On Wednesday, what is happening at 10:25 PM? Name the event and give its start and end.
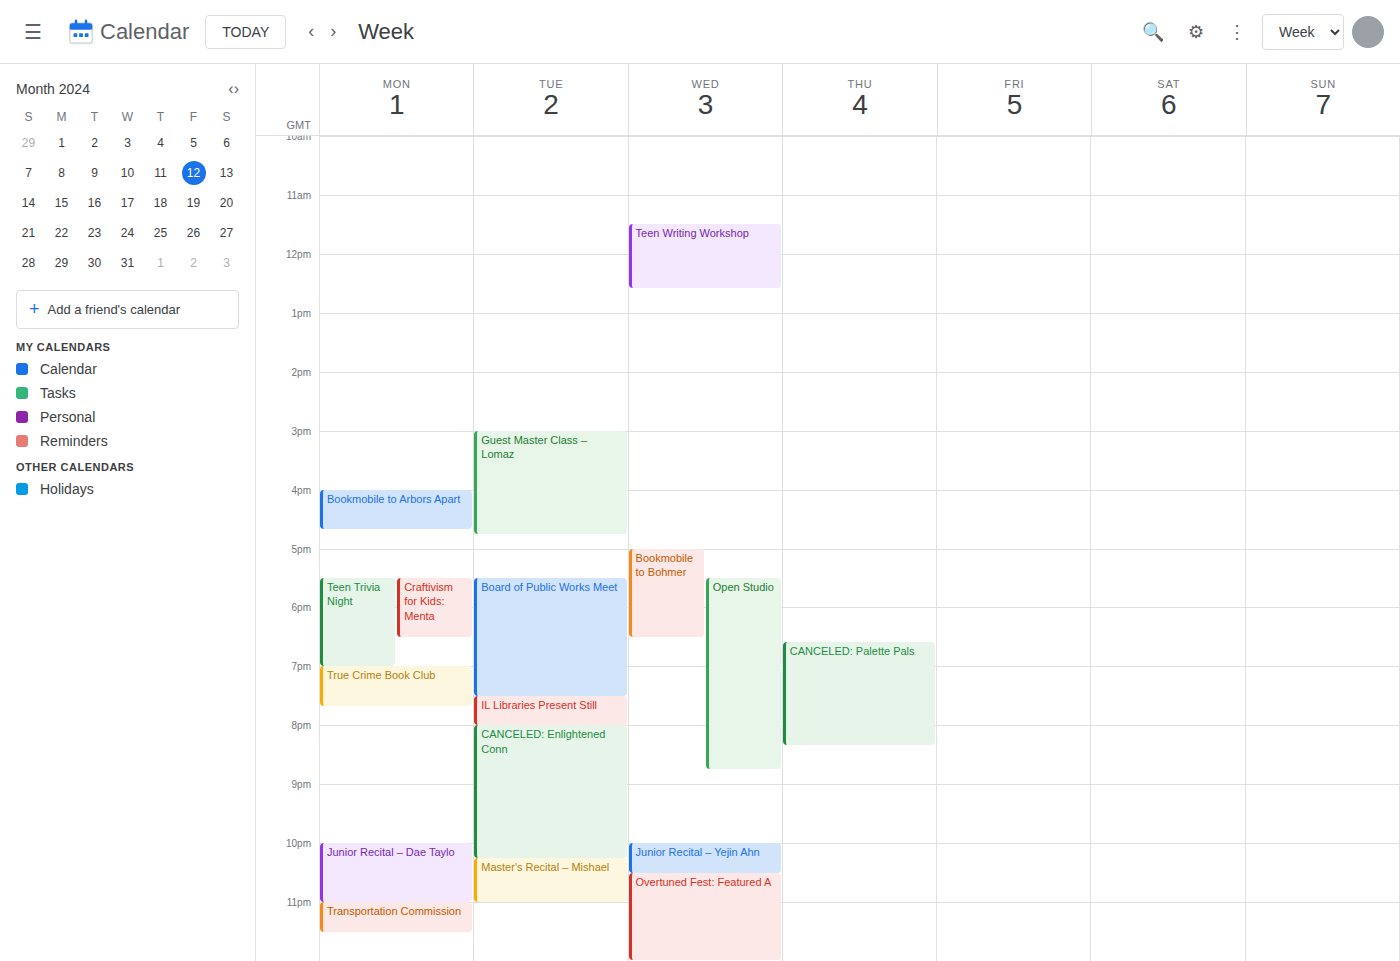
"Junior Recital – Yejin Ahn", 10:00 PM to 10:30 PM